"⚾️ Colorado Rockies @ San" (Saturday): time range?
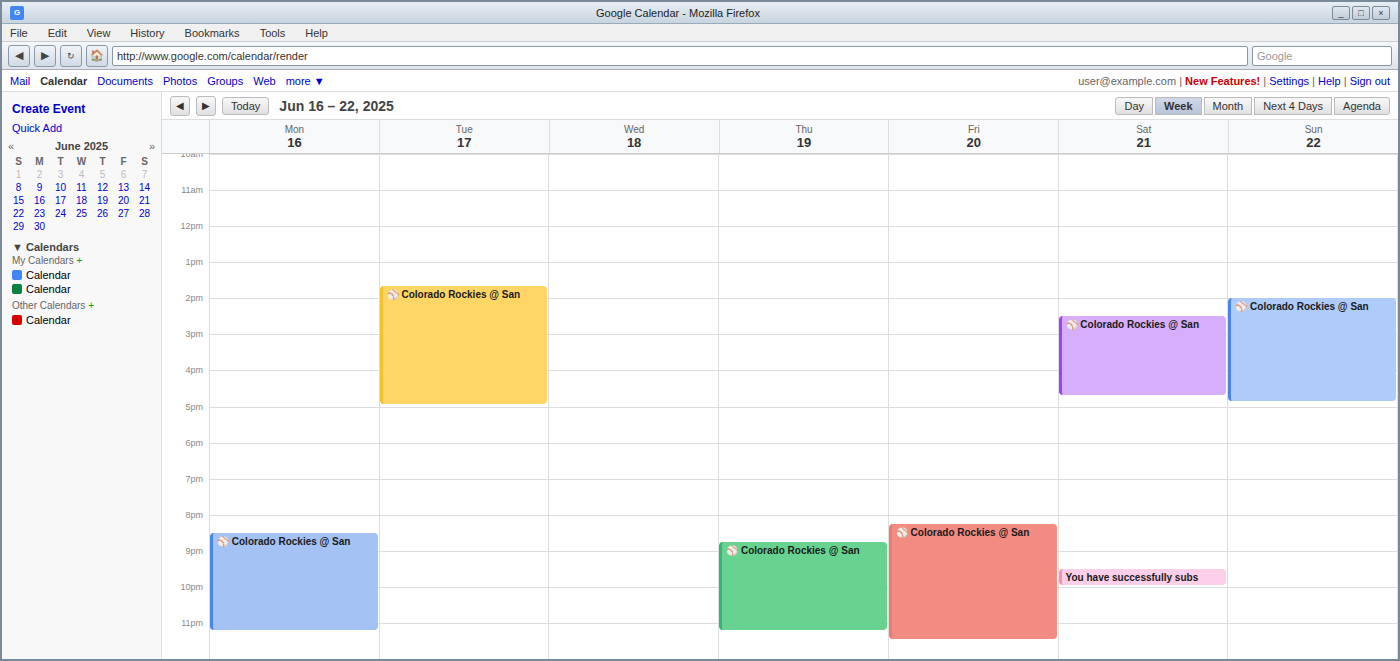
2:30 PM to 4:45 PM